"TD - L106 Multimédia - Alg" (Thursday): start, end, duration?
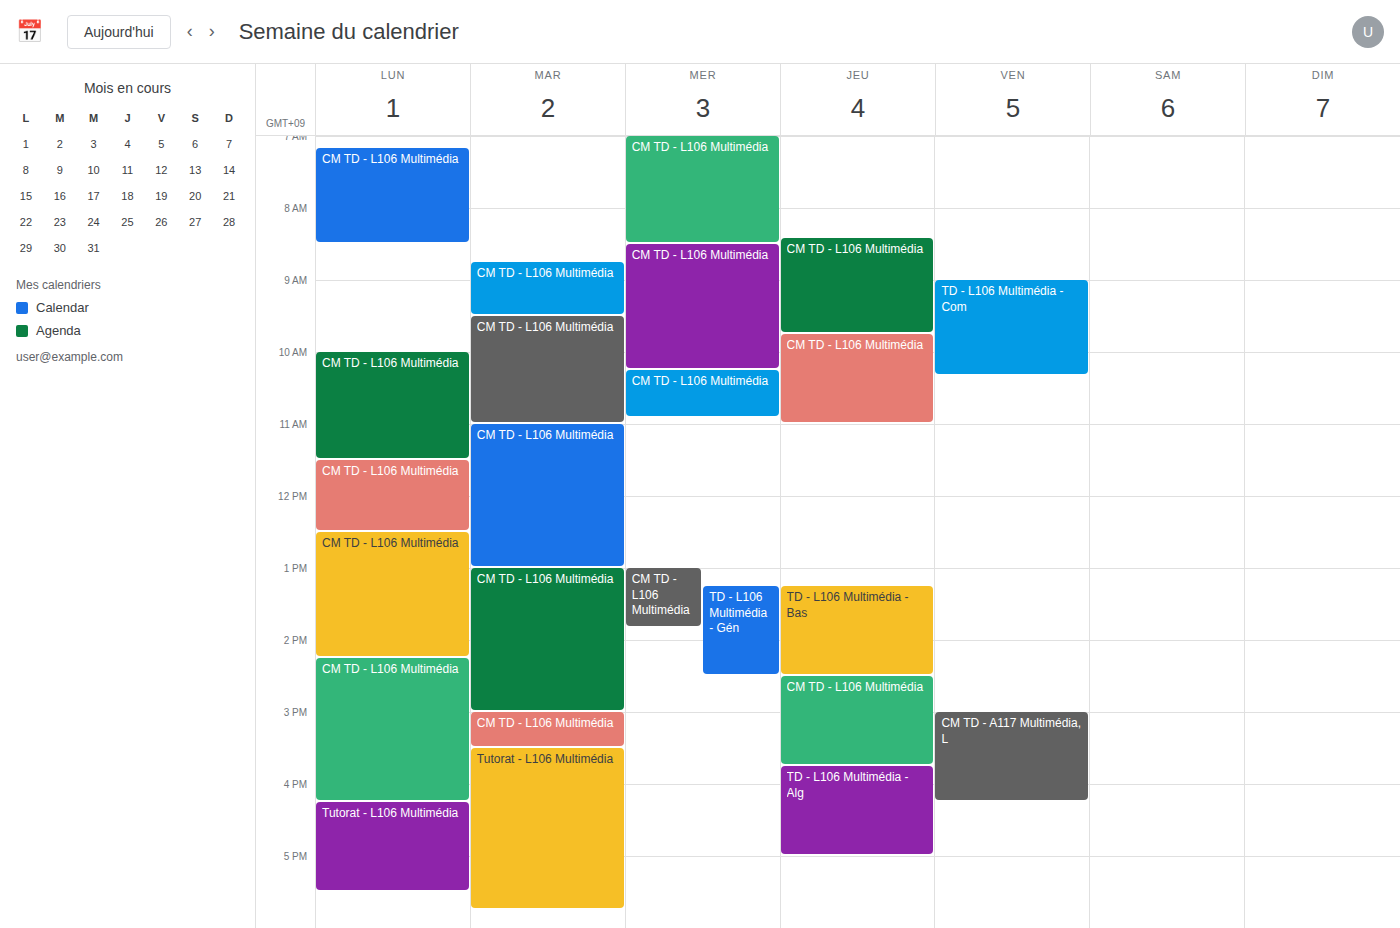
3:45 PM to 5:00 PM, 1 hour 15 minutes